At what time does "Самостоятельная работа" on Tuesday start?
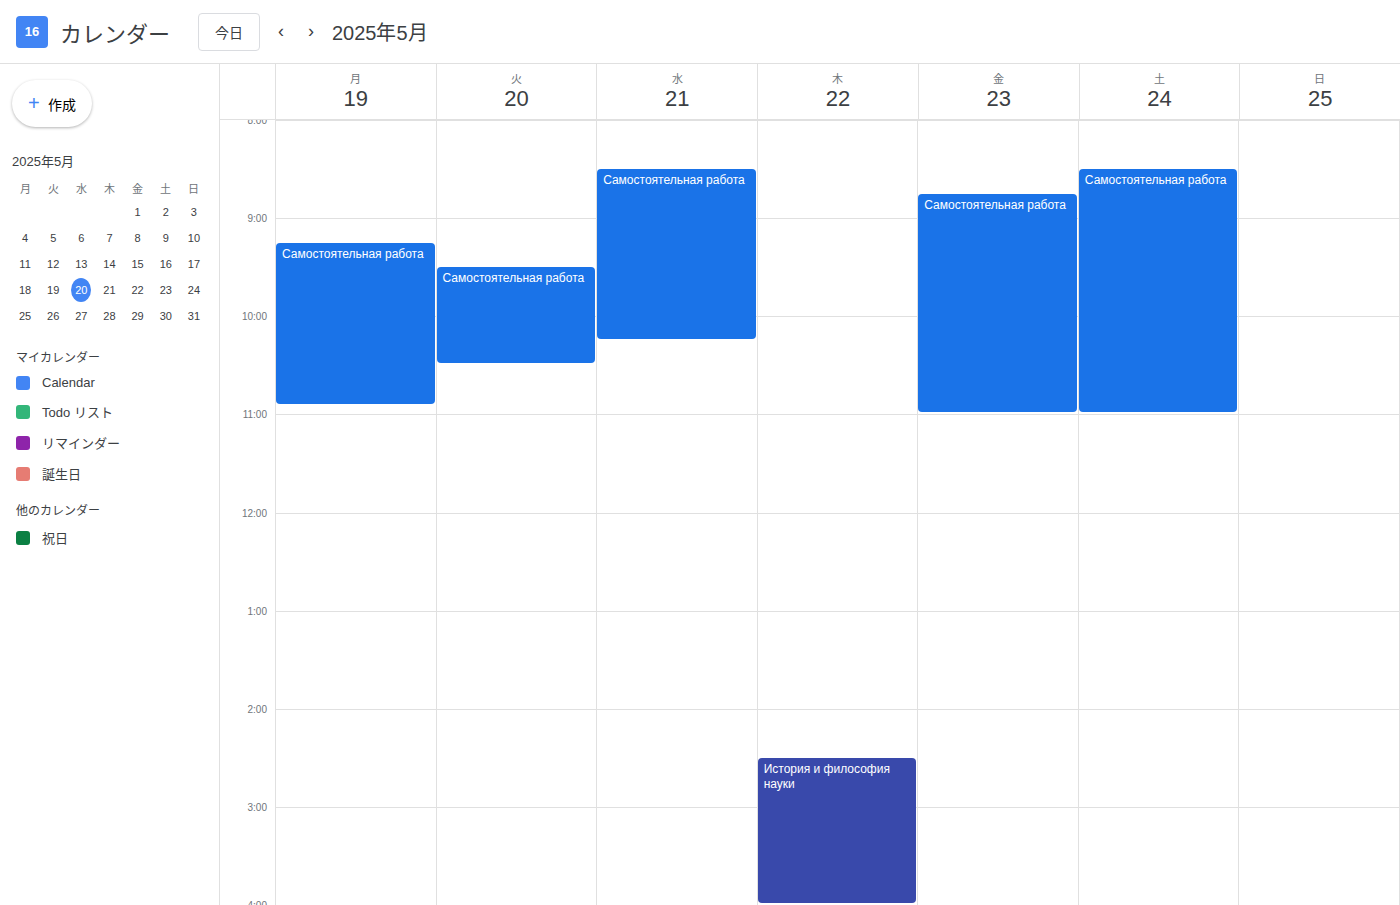
09:30